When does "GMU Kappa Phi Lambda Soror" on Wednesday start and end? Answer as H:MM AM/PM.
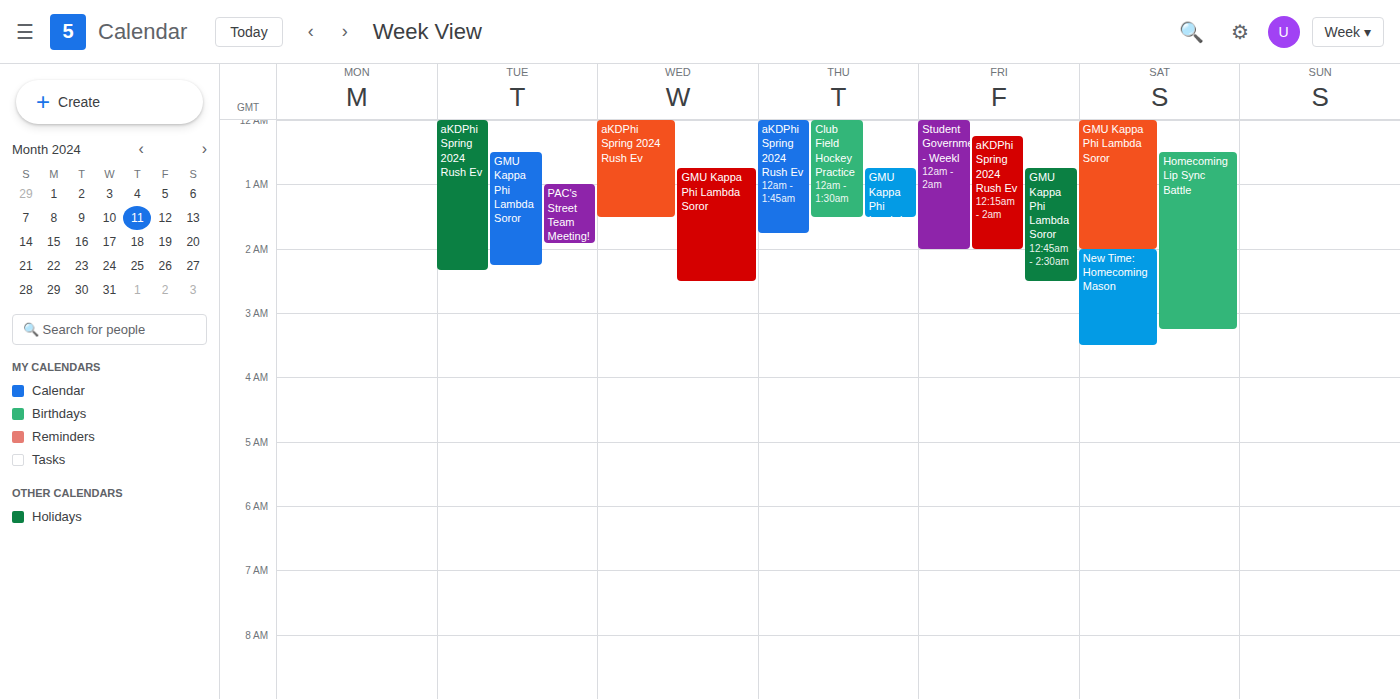
12:45 AM to 2:30 AM